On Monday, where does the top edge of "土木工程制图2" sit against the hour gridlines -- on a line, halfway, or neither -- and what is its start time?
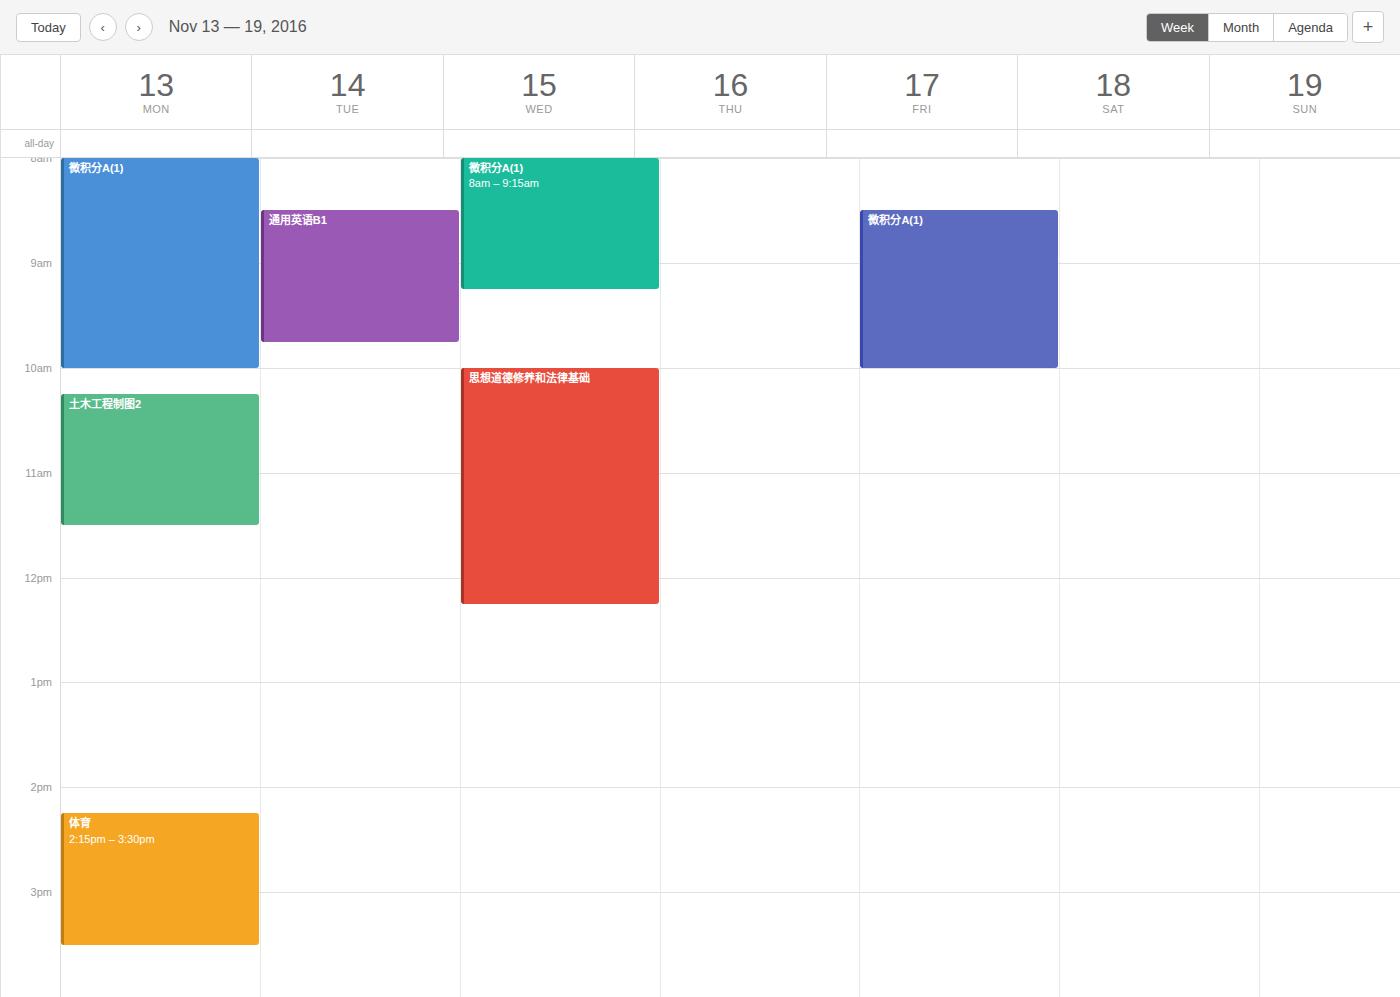
10:15 AM -- neither: a quarter of the way from the 10 AM line to the 11 AM line.